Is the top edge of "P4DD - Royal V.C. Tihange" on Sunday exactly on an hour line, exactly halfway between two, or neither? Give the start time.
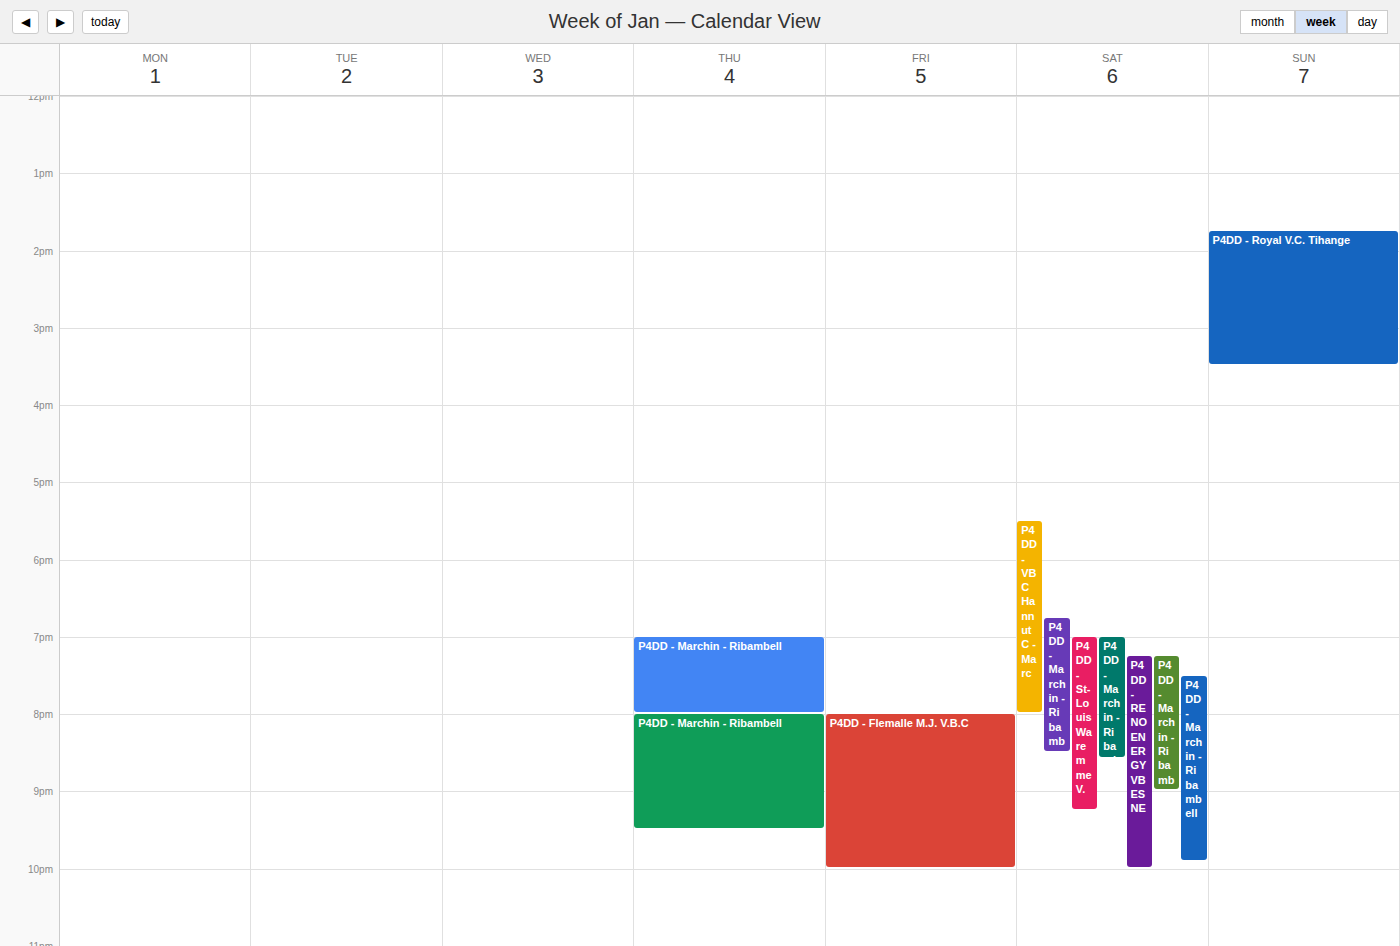
1:45 PM -- neither: three quarters of the way from the 1 PM line to the 2 PM line.